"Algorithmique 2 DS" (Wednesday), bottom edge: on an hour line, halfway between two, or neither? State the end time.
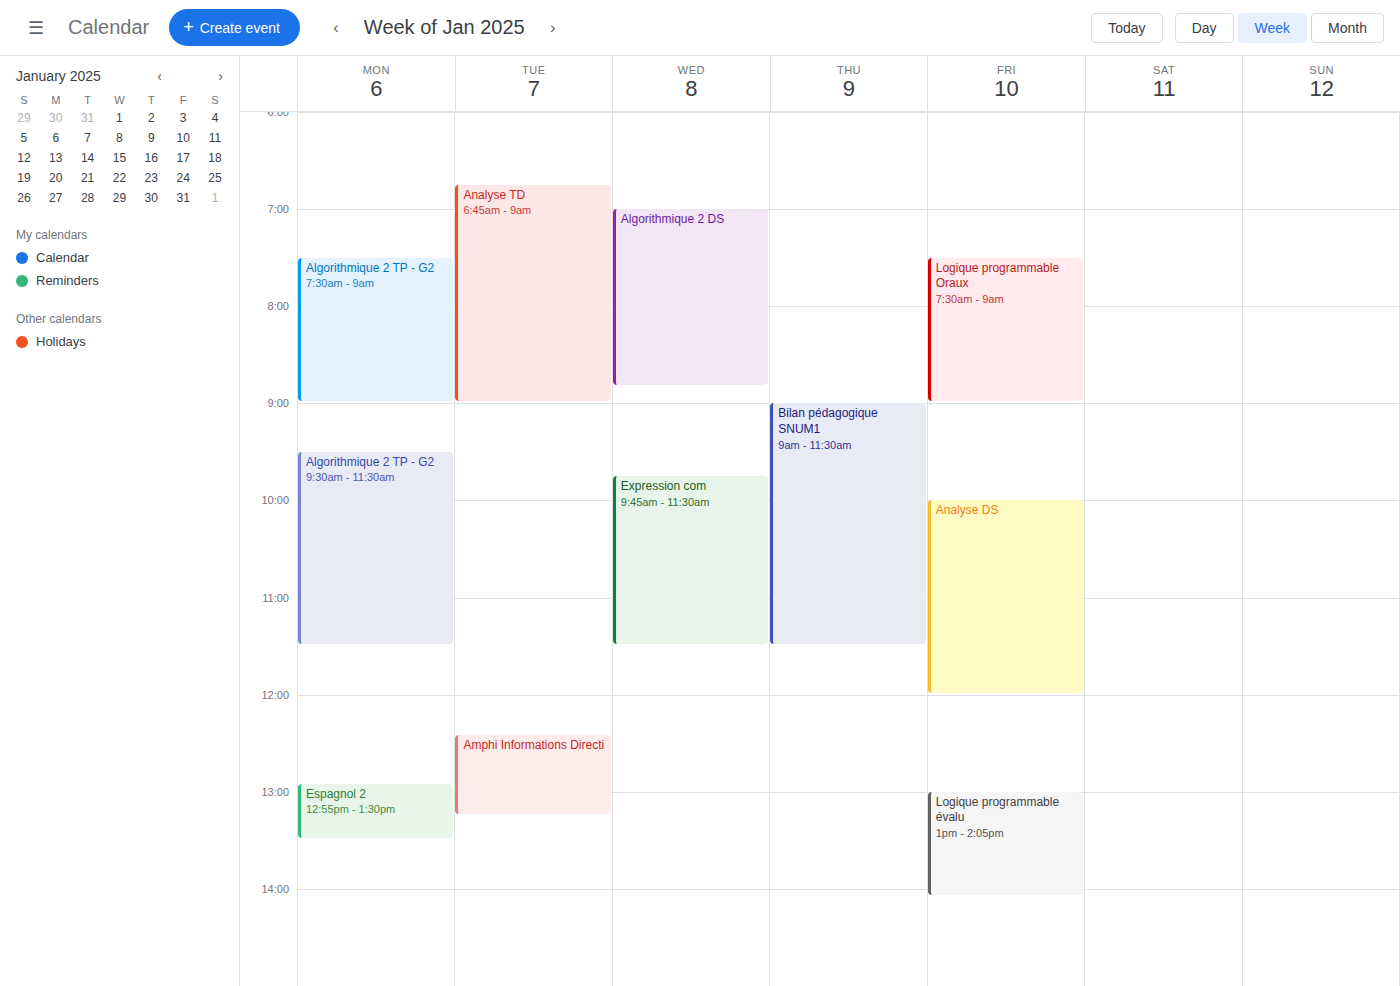
8:50 AM -- neither: 50 minutes below the 8 AM line and 10 minutes above the 9 AM line.